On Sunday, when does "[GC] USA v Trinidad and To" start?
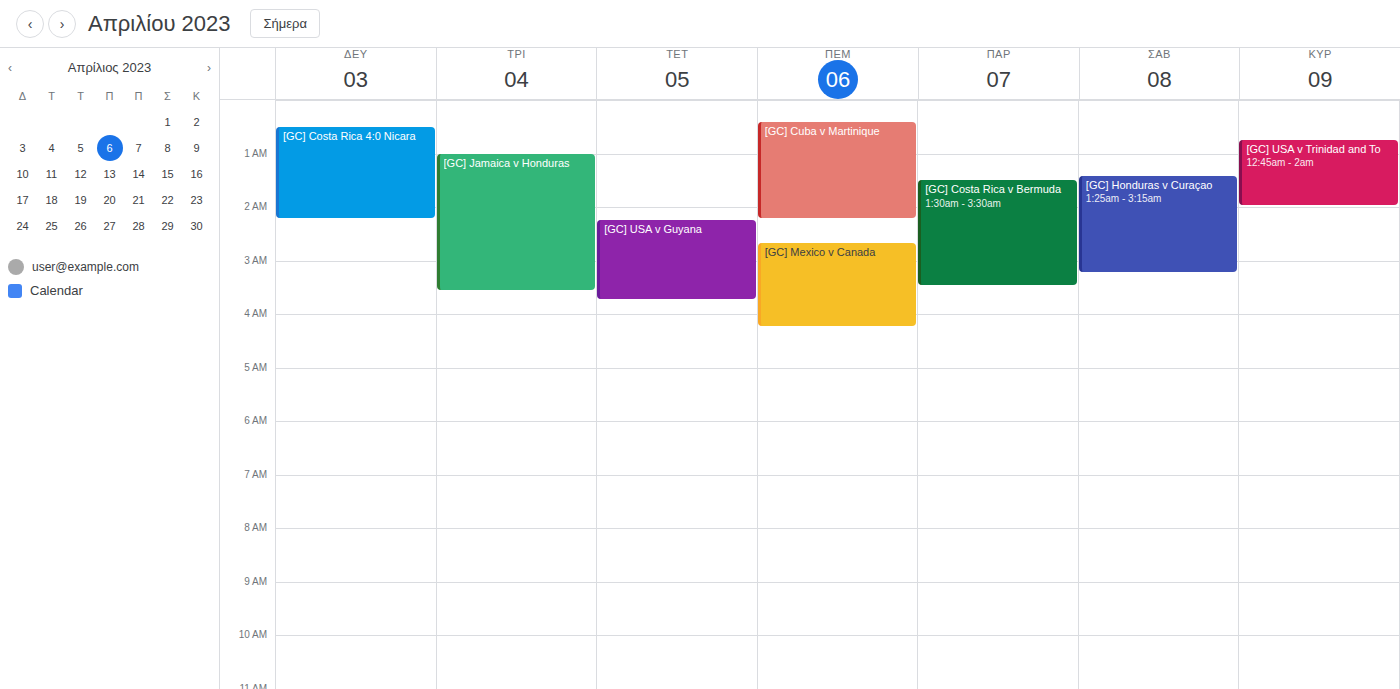
12:45 AM